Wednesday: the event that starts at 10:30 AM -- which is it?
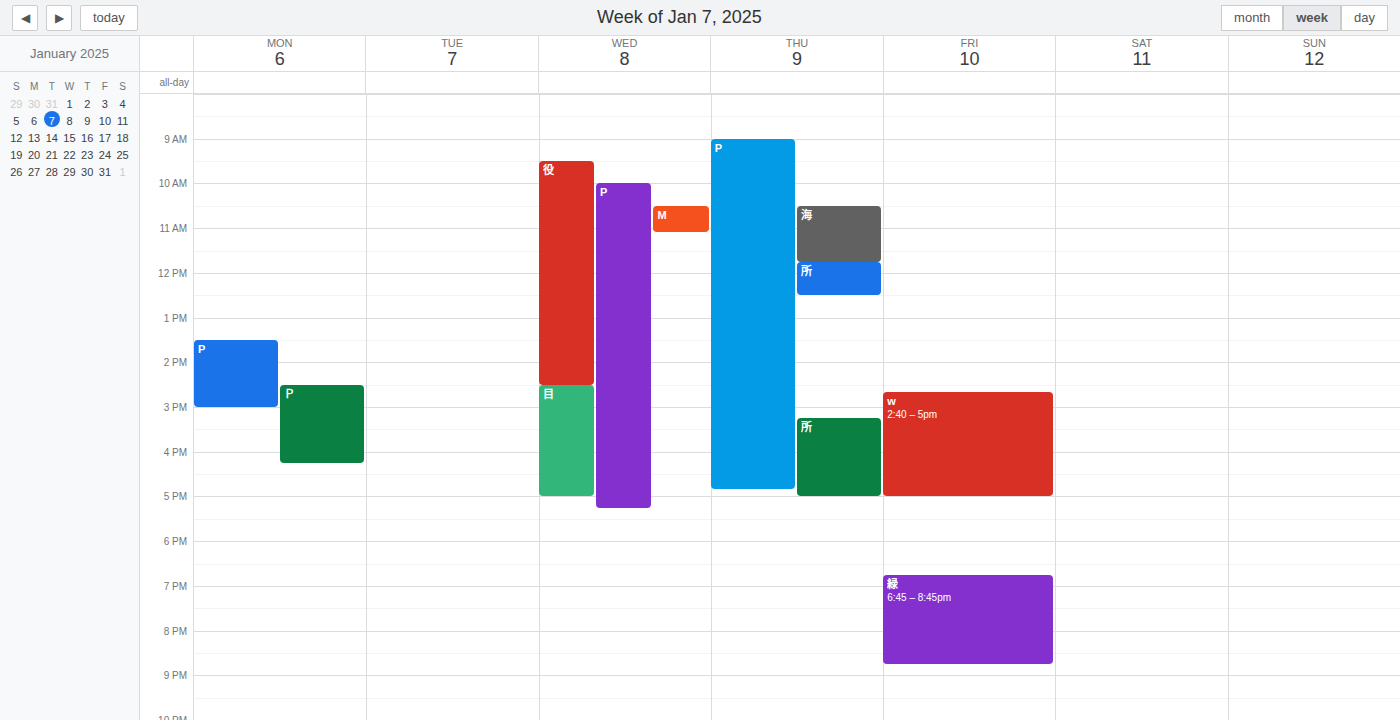
"M"